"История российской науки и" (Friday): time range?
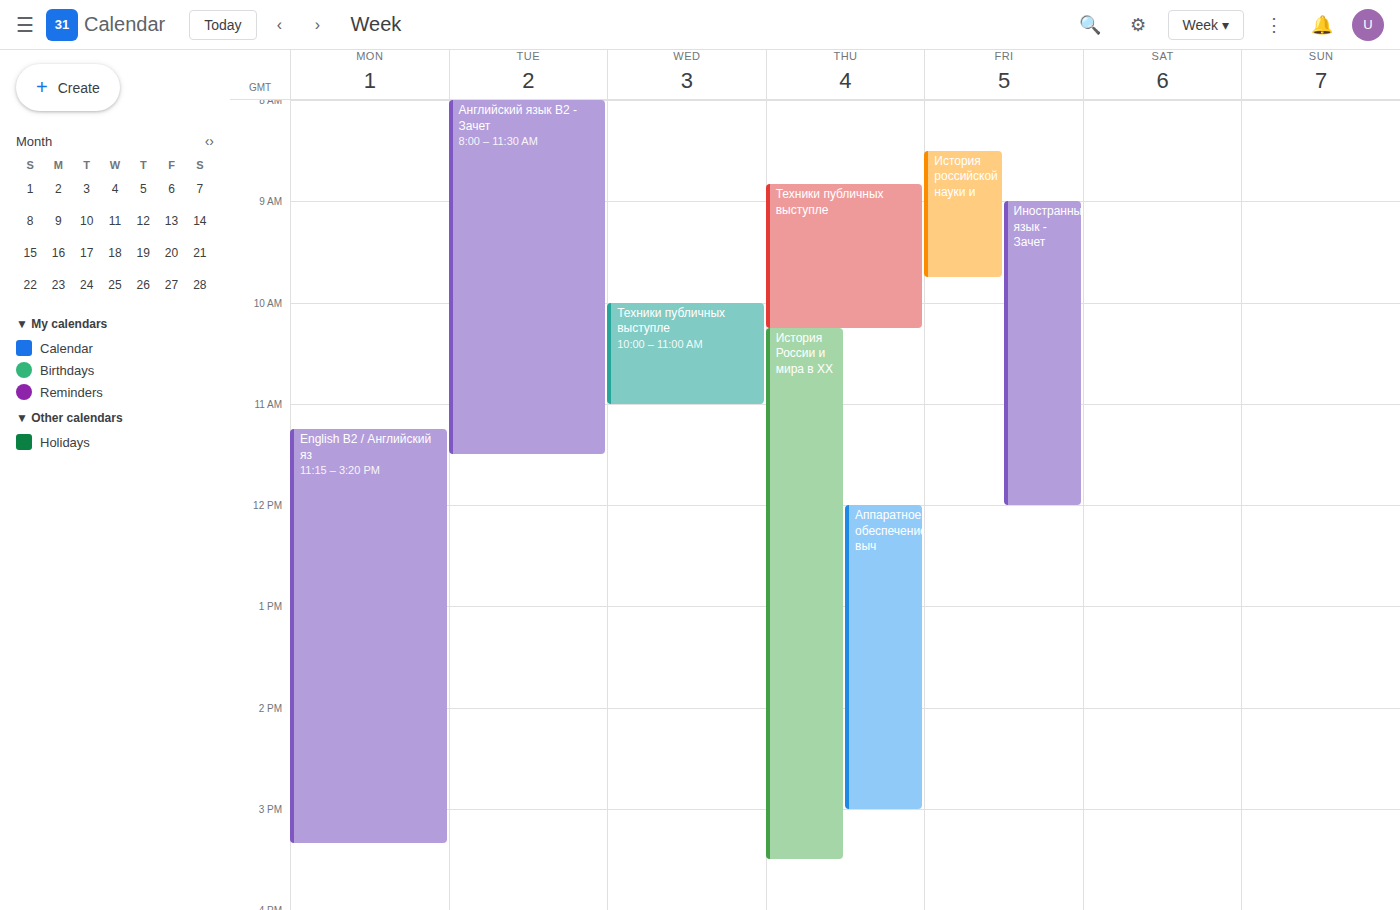
8:30 AM to 9:45 AM